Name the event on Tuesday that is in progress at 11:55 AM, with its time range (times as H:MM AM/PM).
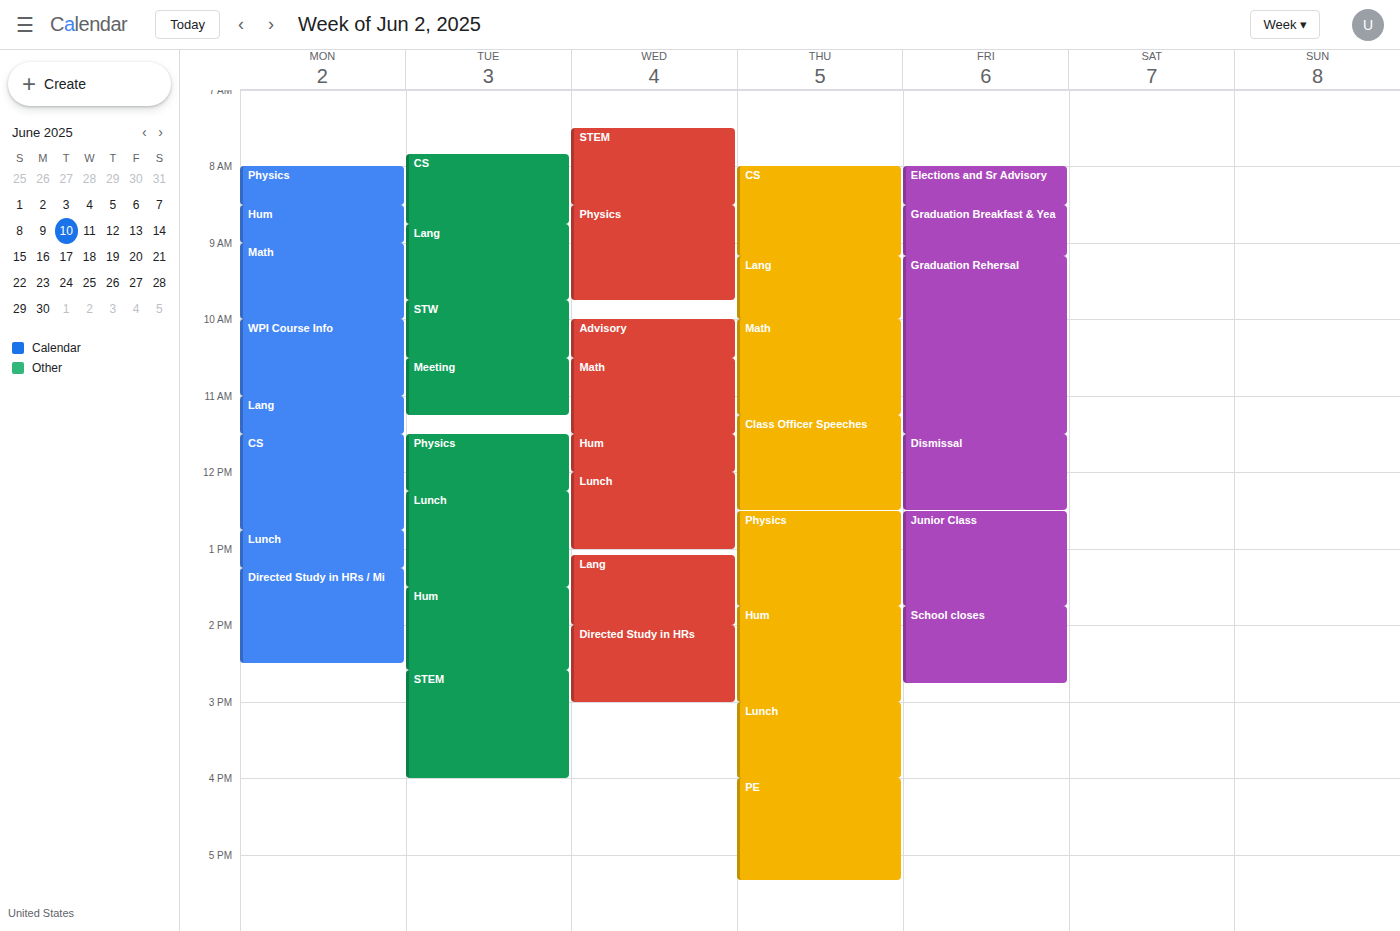
"Physics", 11:30 AM to 12:15 PM